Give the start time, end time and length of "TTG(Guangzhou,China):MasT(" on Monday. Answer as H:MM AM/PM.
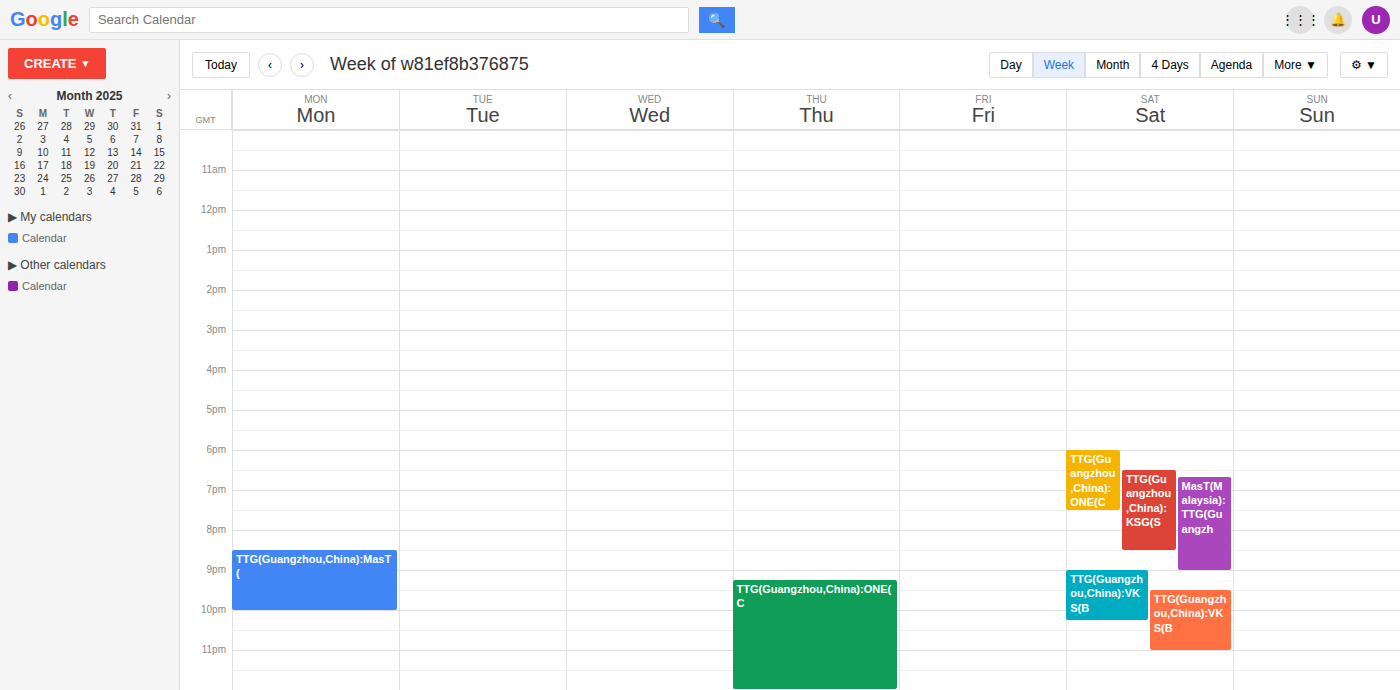
8:30 PM to 10:00 PM, 1 hour 30 minutes